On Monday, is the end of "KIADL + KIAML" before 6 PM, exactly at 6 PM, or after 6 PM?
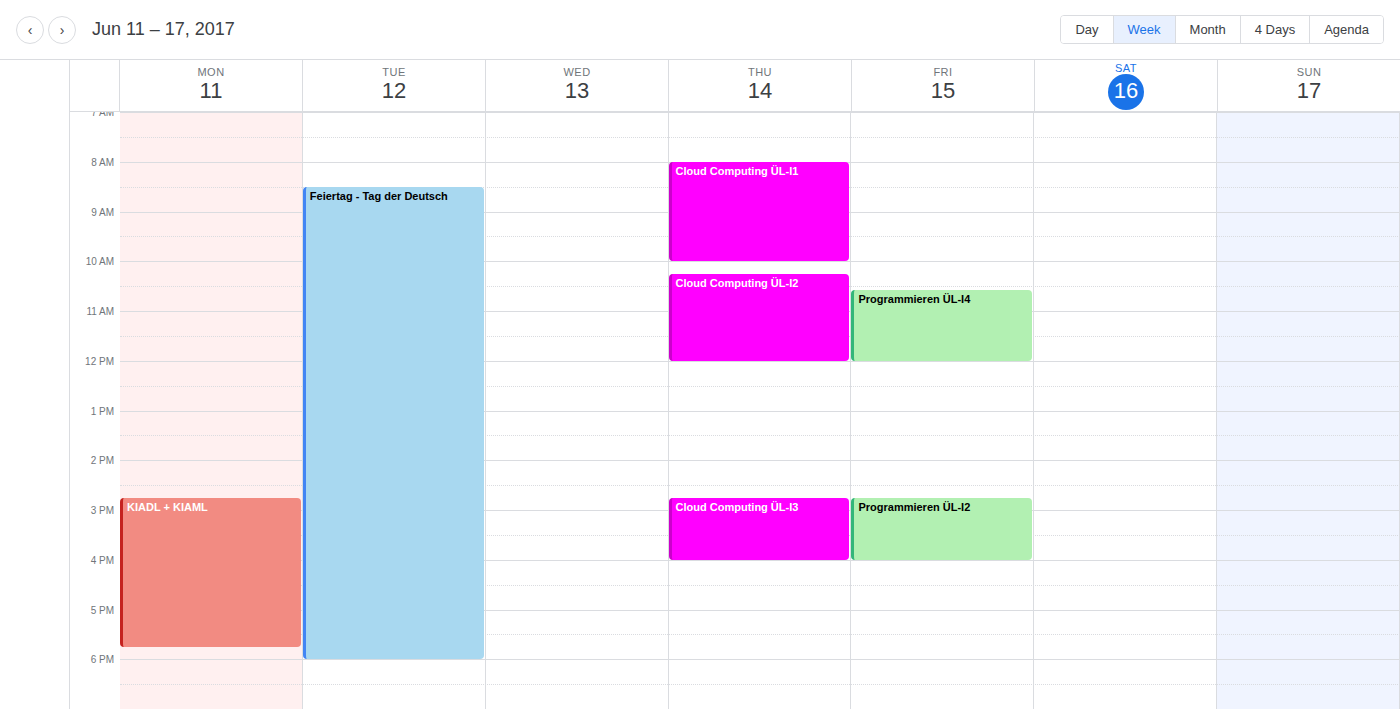
5:45 PM -- before 6 PM, 15 minutes above the 6 PM line.